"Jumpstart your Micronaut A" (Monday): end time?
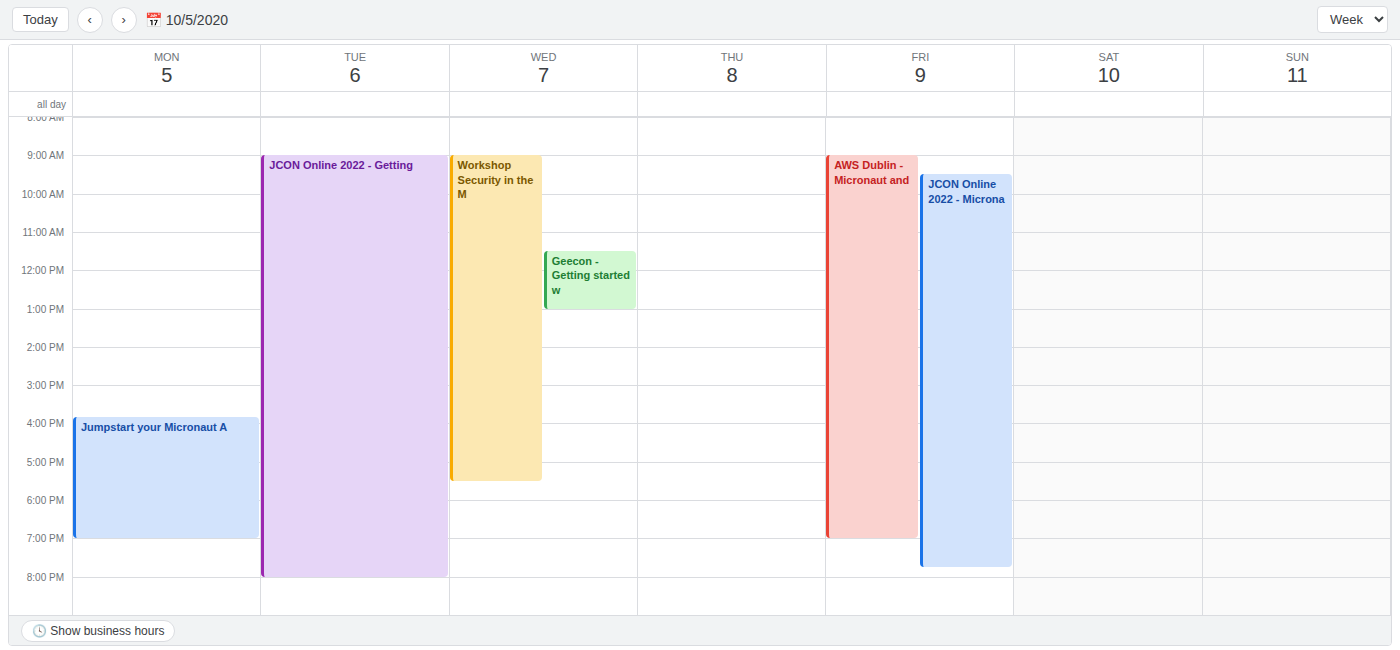
7:00 PM